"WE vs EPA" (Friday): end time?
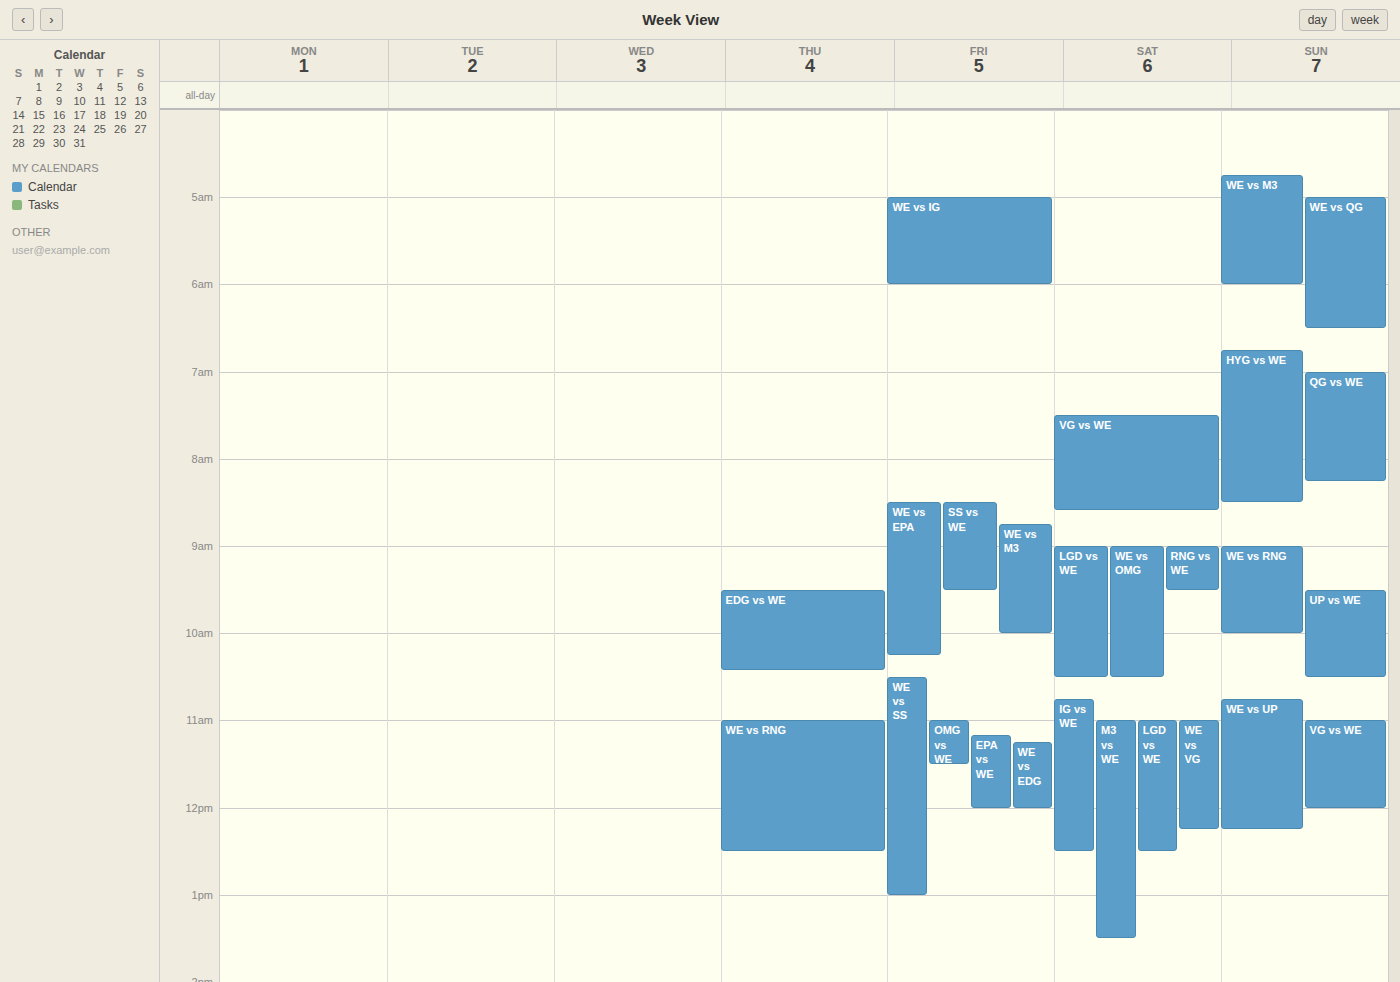
10:15 AM